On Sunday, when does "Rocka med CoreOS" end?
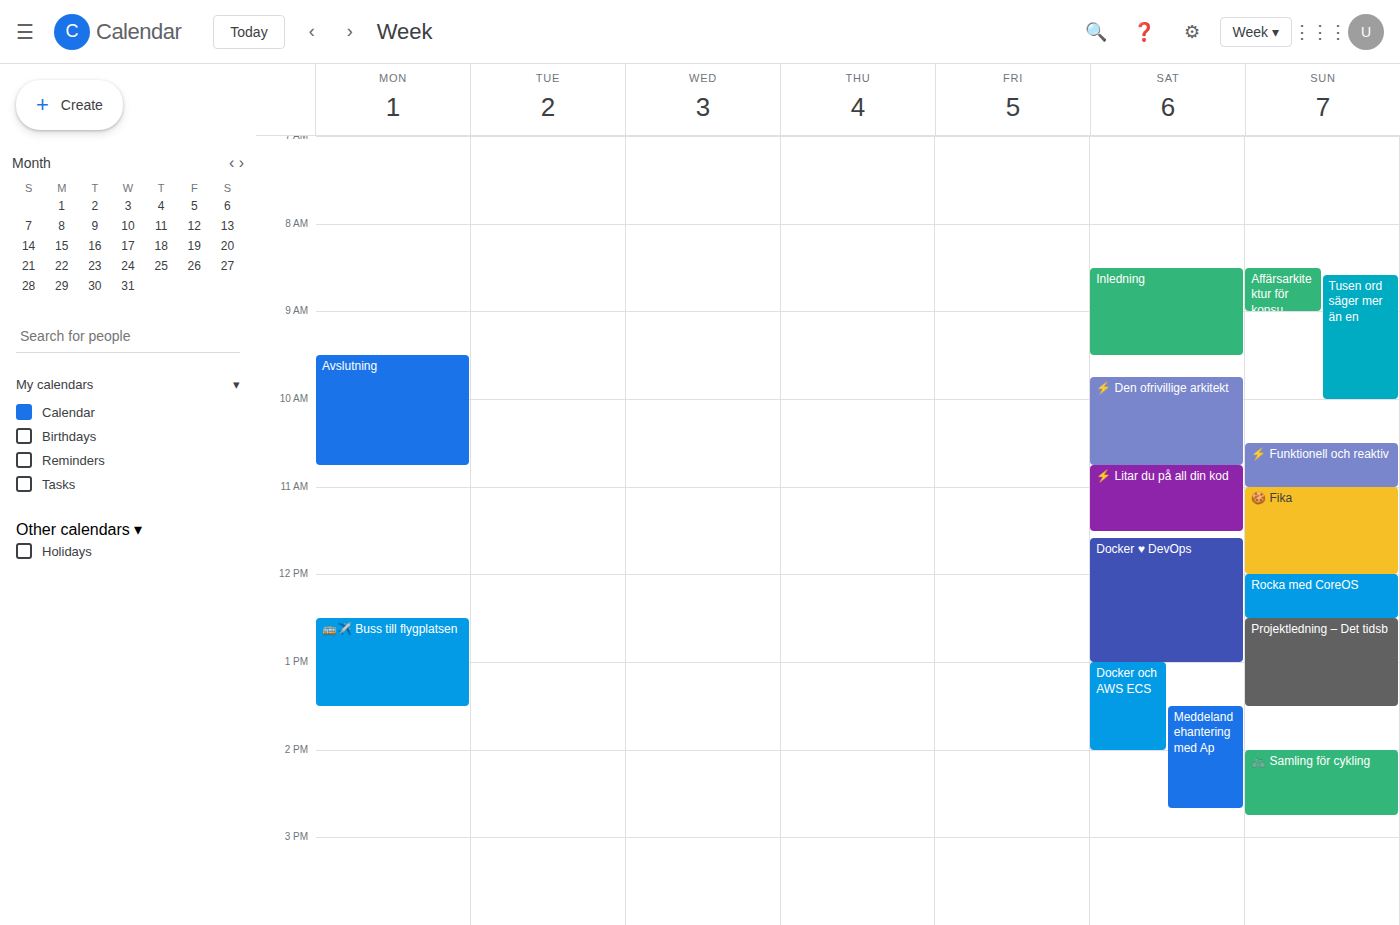
12:30 PM